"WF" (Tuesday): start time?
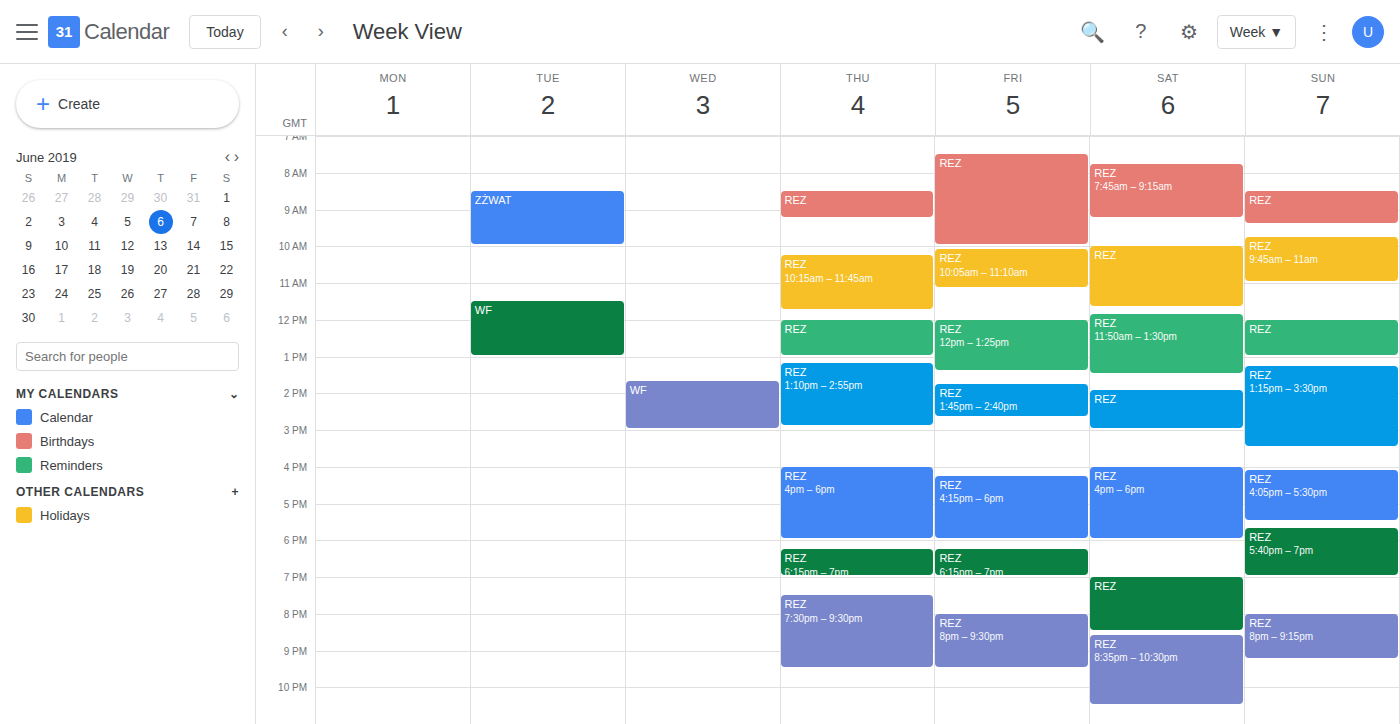
11:30 AM